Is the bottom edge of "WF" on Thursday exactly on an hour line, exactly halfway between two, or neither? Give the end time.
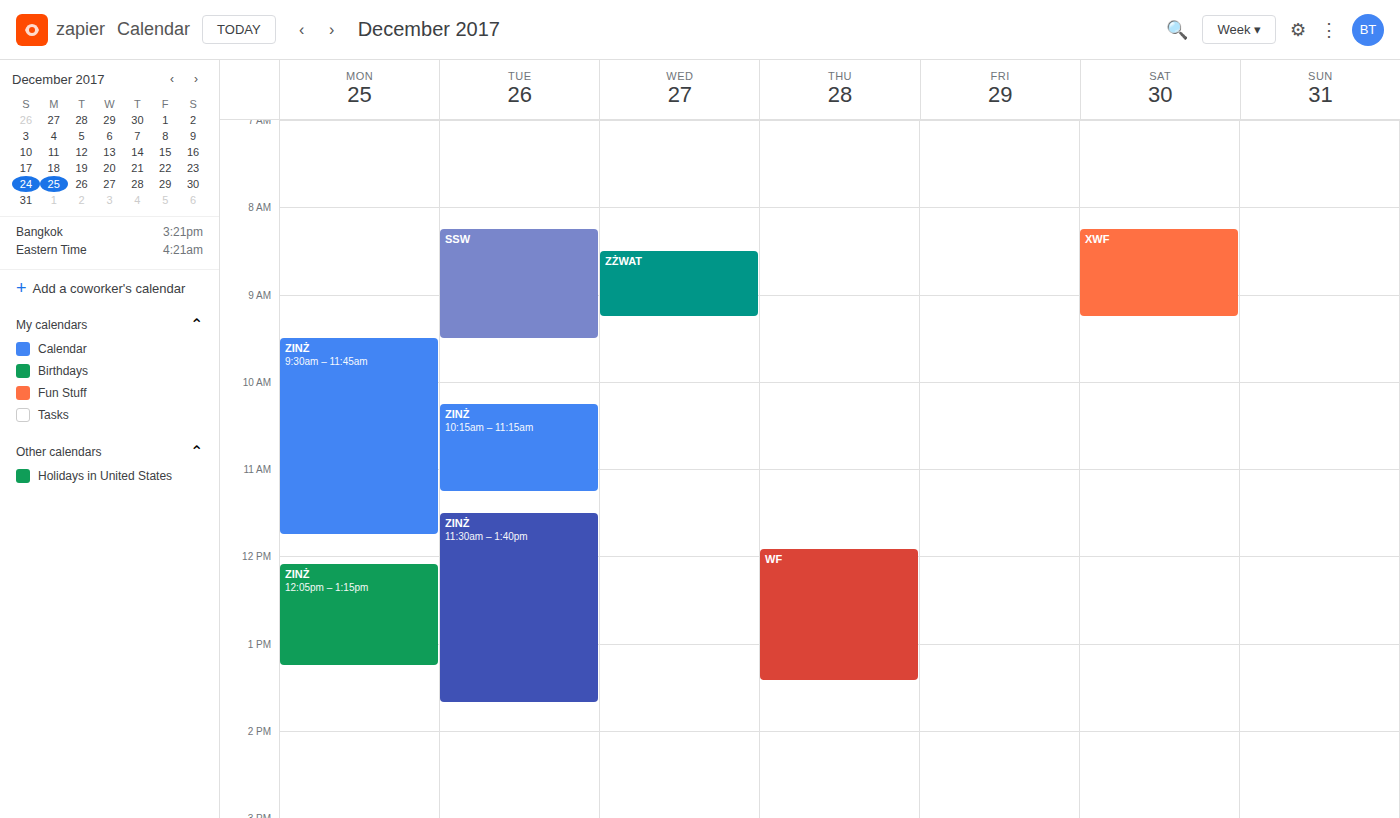
1:25 PM -- neither: 25 minutes below the 1 PM line and 35 minutes above the 2 PM line.